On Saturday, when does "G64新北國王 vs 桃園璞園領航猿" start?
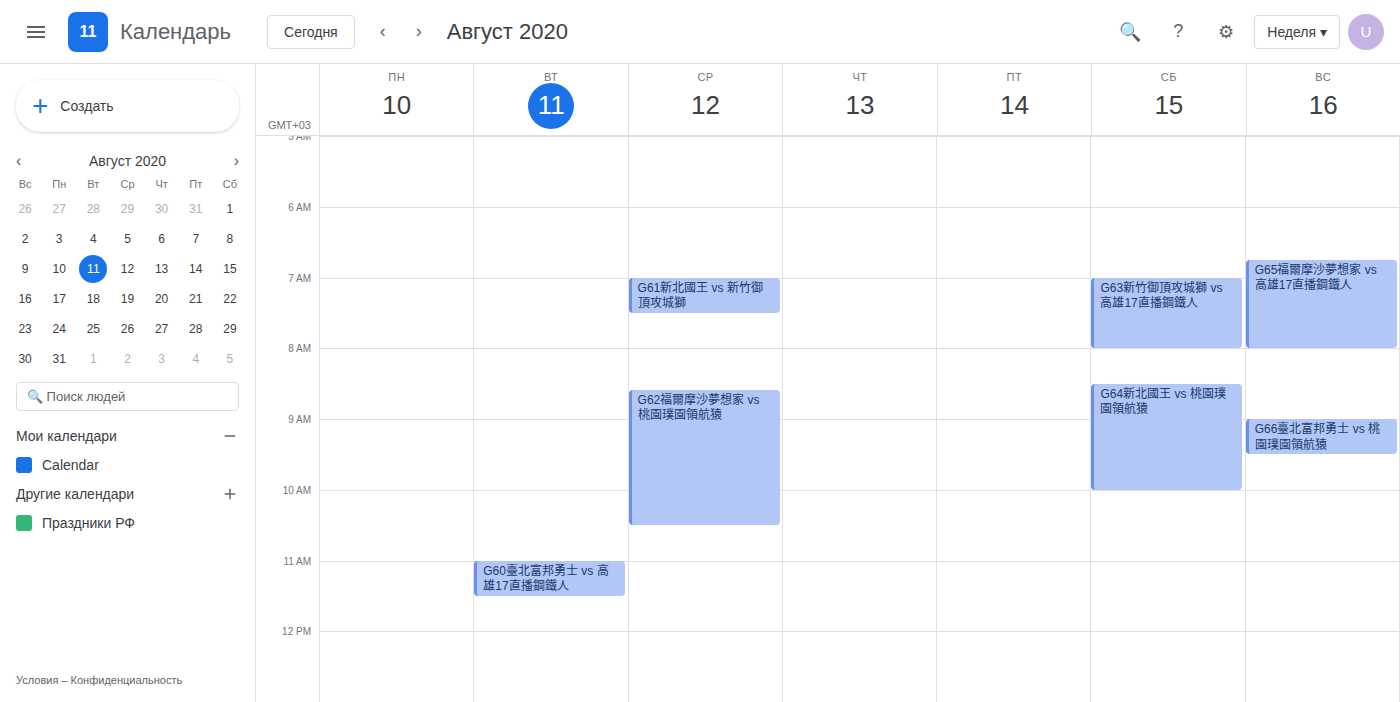
08:30